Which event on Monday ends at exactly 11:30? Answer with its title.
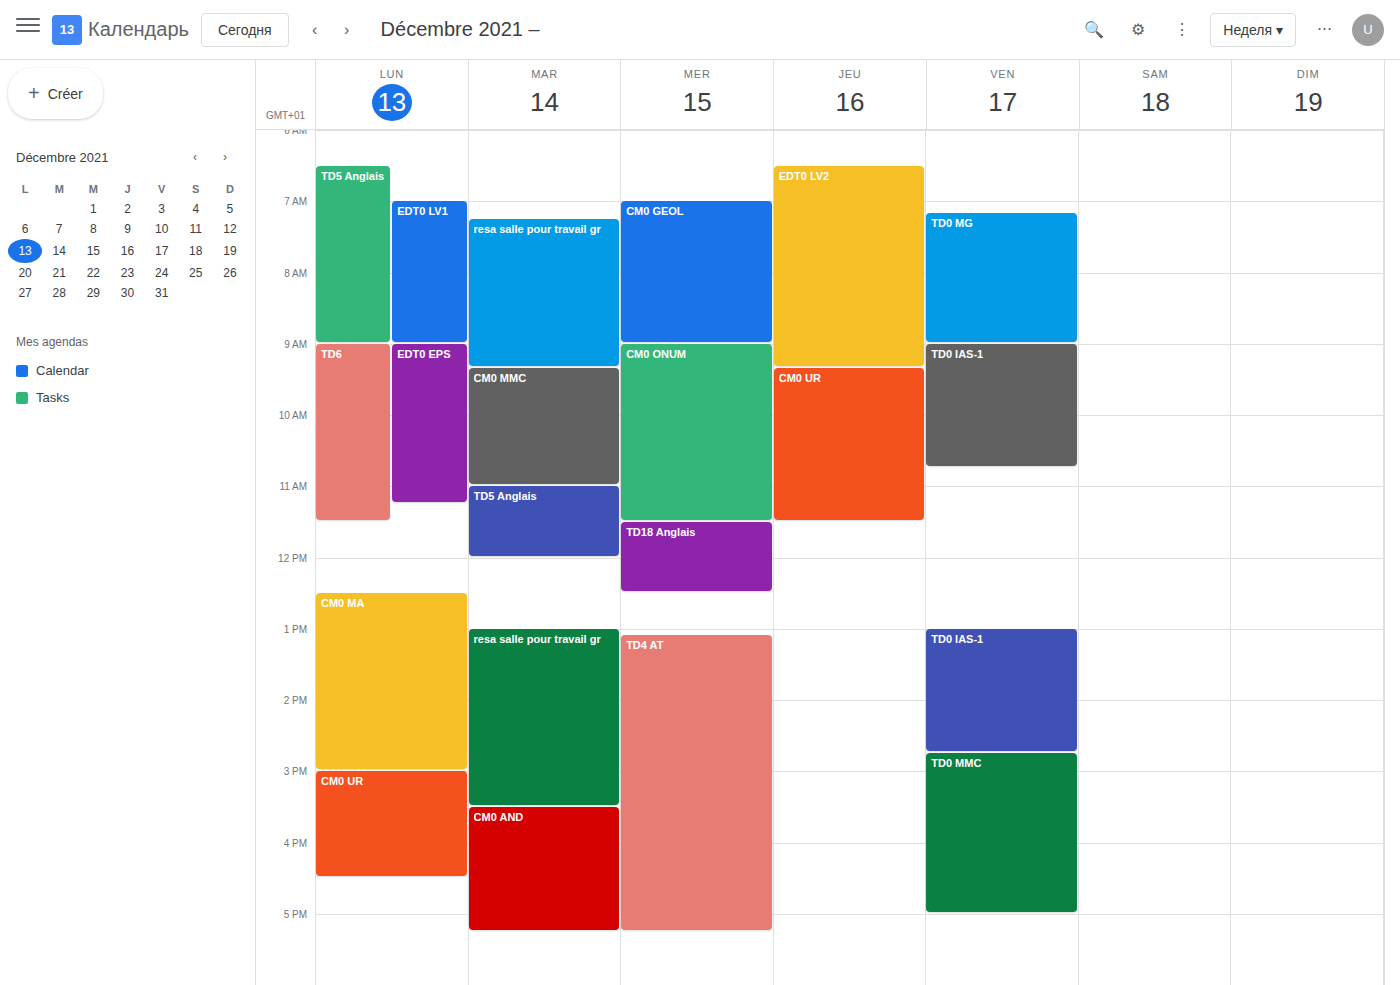
"TD6"